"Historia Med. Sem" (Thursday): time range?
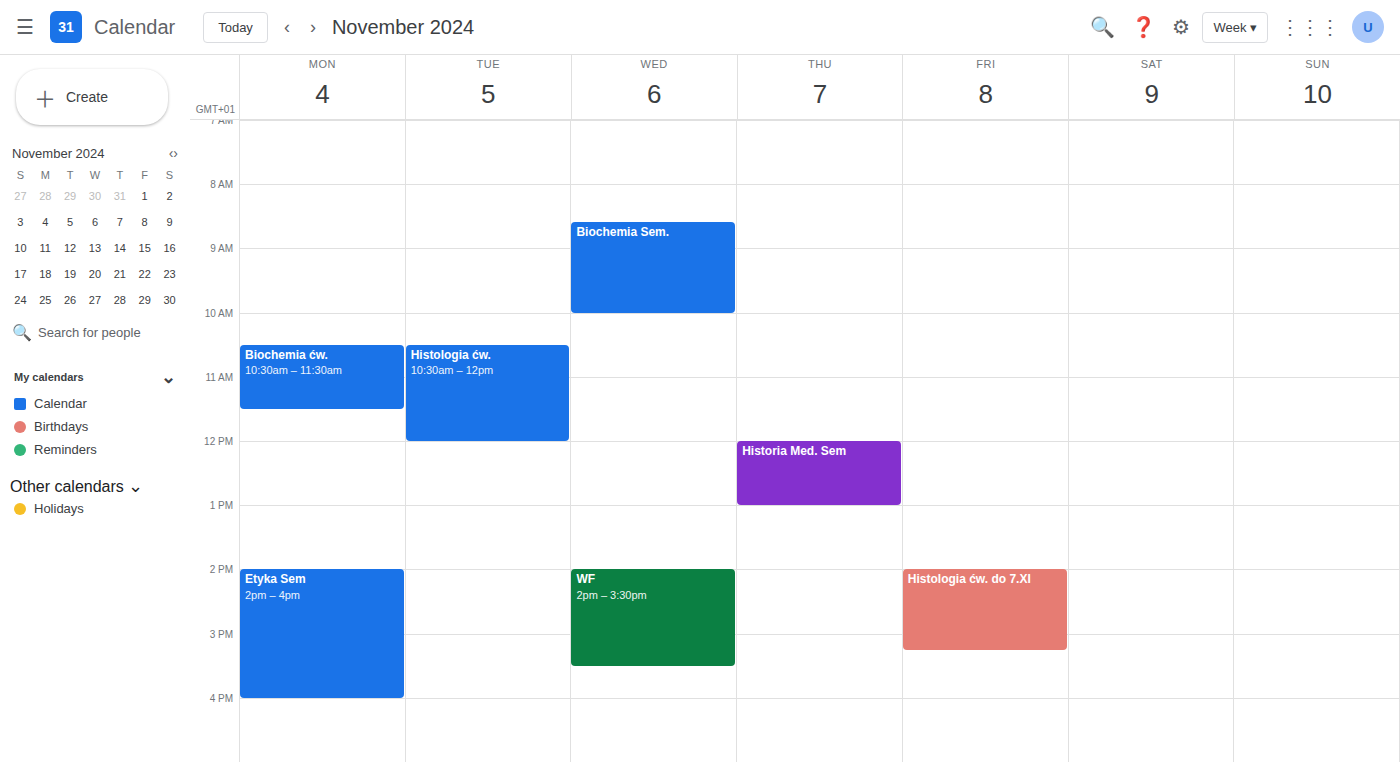
12:00 PM to 1:00 PM